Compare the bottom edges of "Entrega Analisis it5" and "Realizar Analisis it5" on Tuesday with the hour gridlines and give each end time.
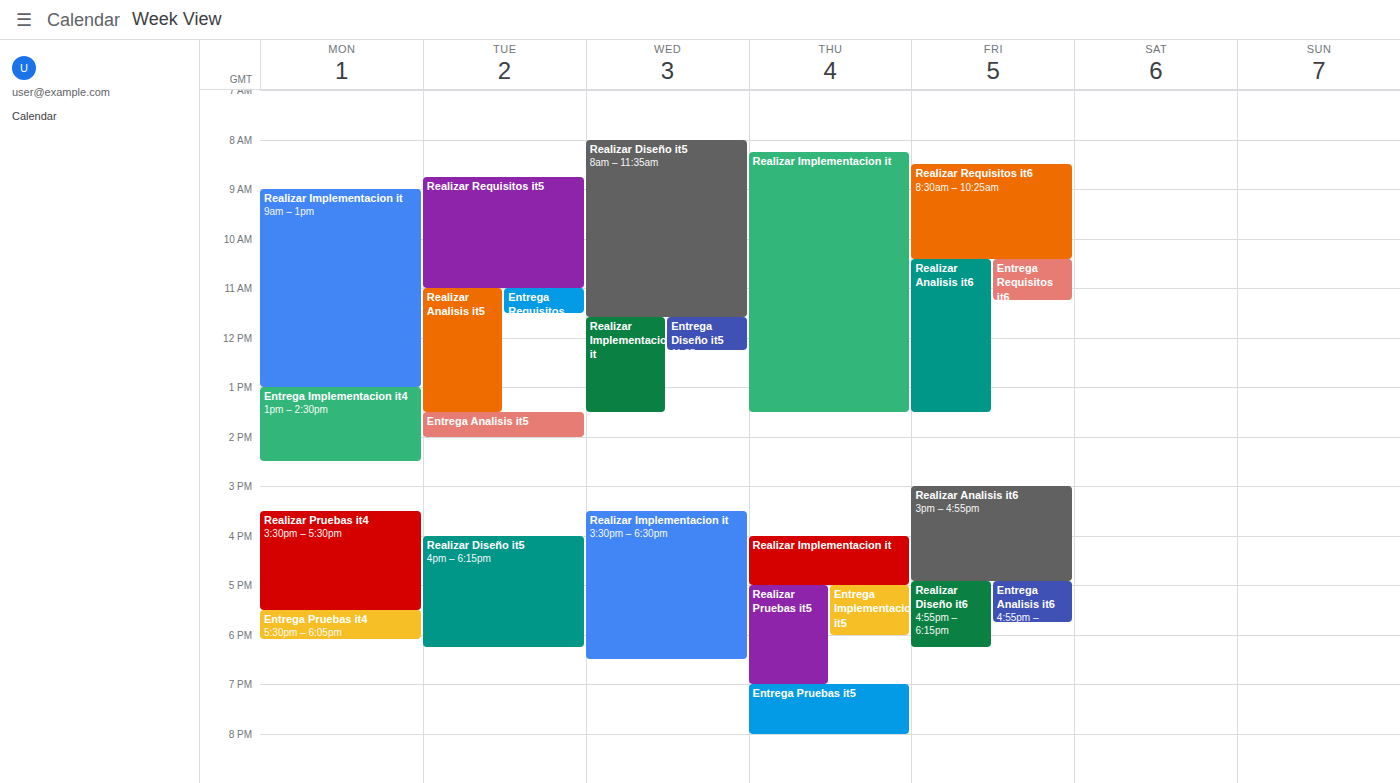
"Entrega Analisis it5": 2:00 PM, exactly on the 2 PM line. "Realizar Analisis it5": 1:30 PM, halfway between the 1 PM and 2 PM lines.